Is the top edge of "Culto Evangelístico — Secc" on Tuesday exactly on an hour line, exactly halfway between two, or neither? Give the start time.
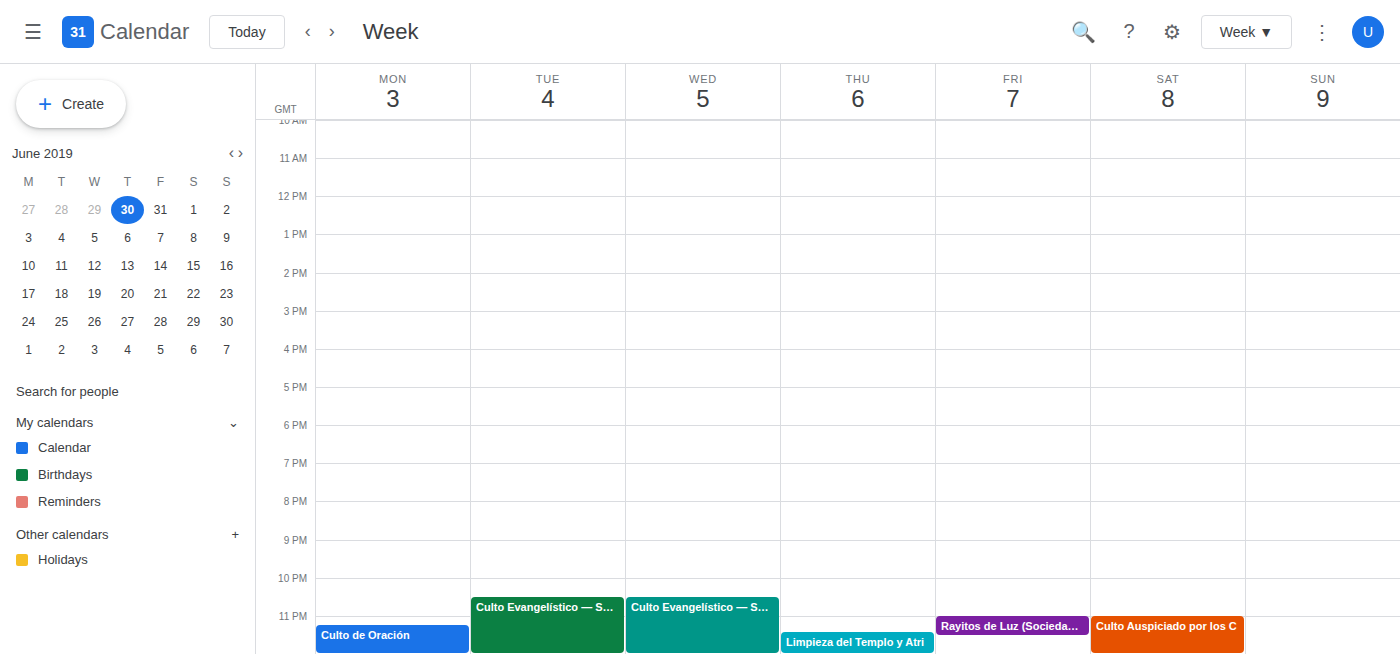
22:30 -- halfway between the 22:00 and 23:00 lines.